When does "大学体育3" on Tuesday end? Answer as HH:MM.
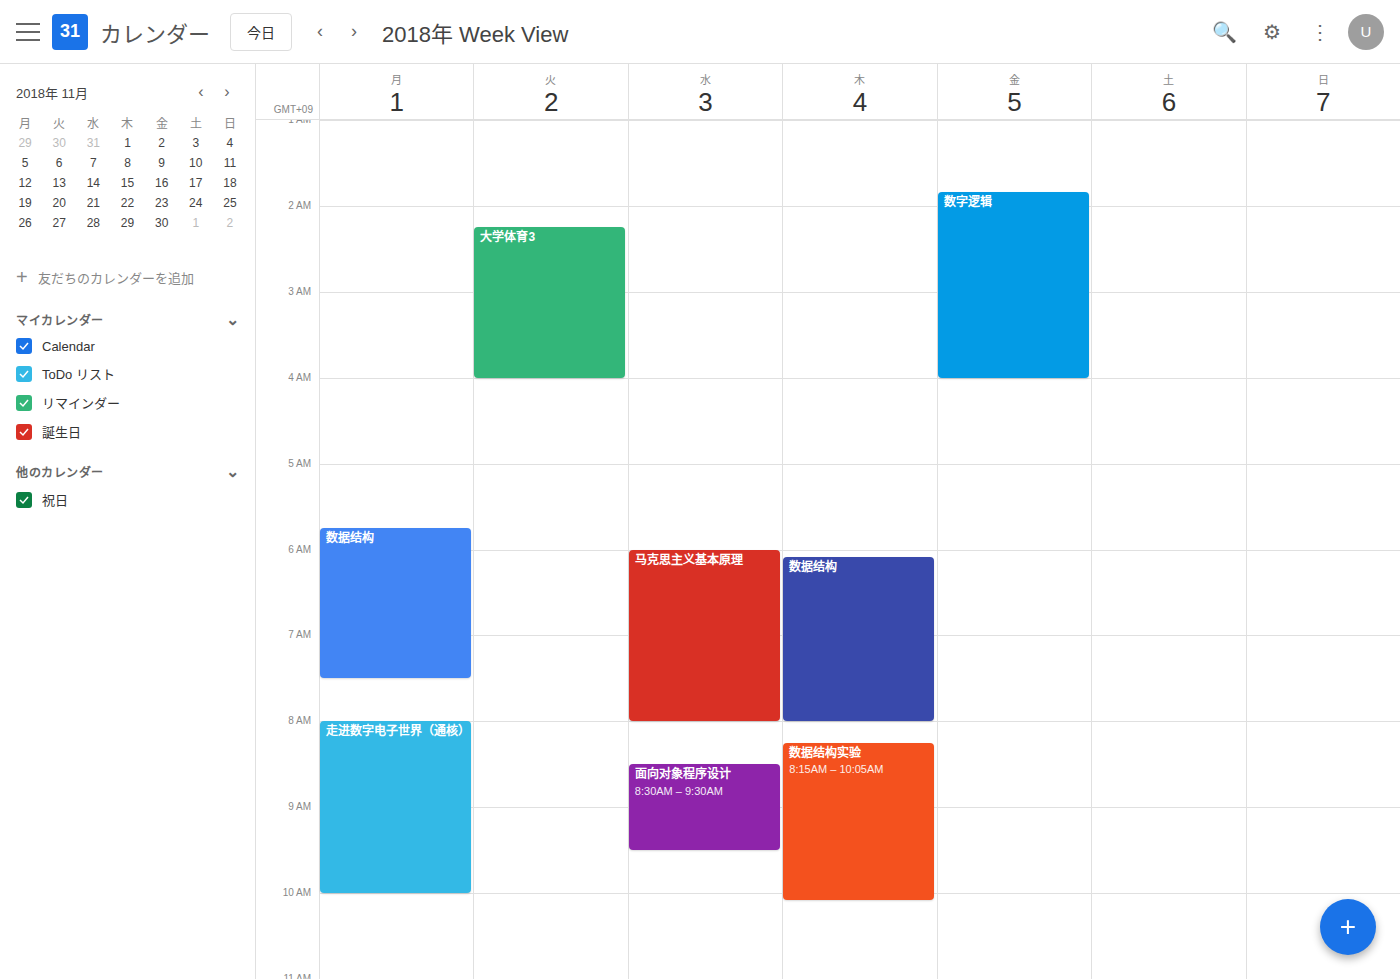
04:00